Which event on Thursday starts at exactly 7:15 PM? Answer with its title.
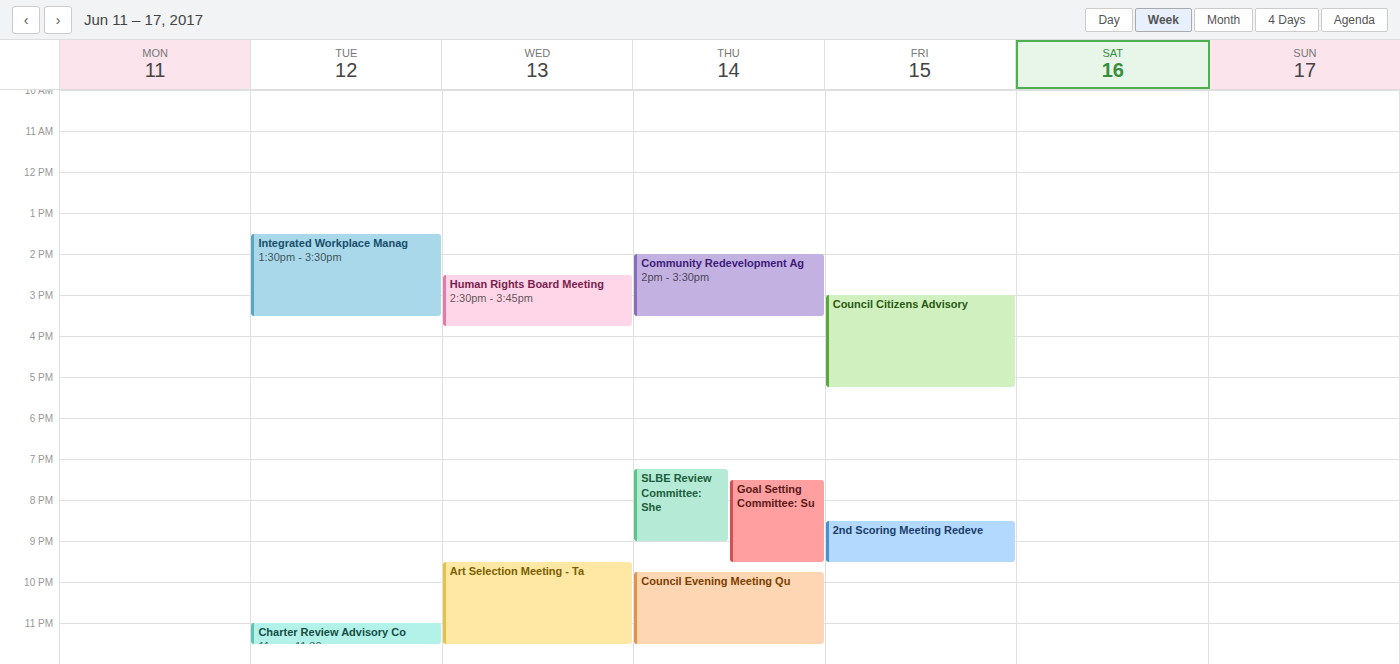
"SLBE Review Committee: She"